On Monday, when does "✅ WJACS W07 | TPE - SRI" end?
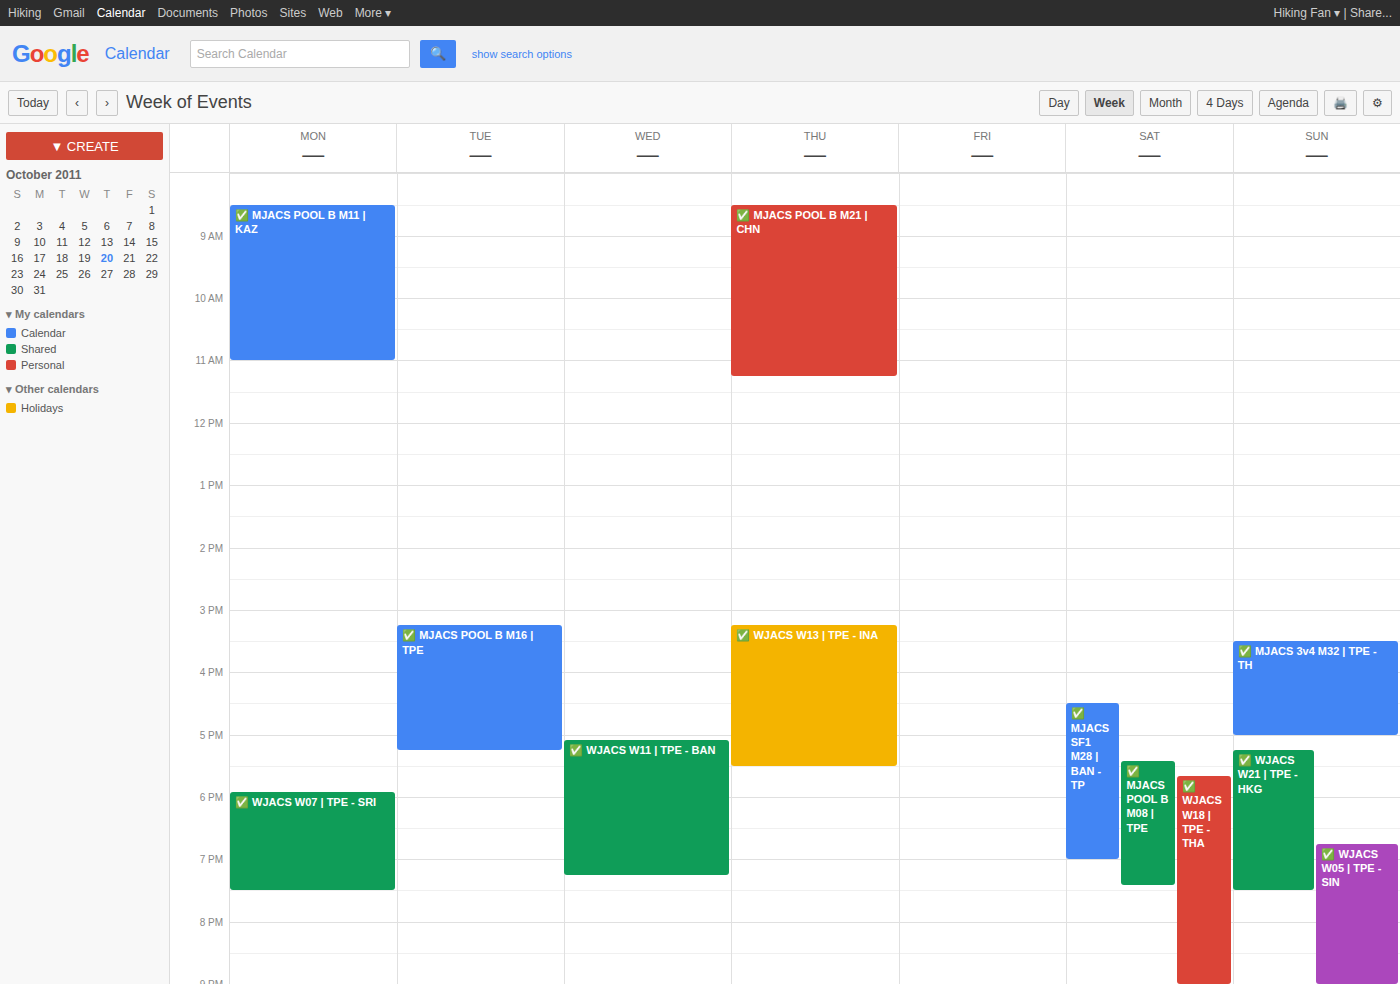
7:30 PM